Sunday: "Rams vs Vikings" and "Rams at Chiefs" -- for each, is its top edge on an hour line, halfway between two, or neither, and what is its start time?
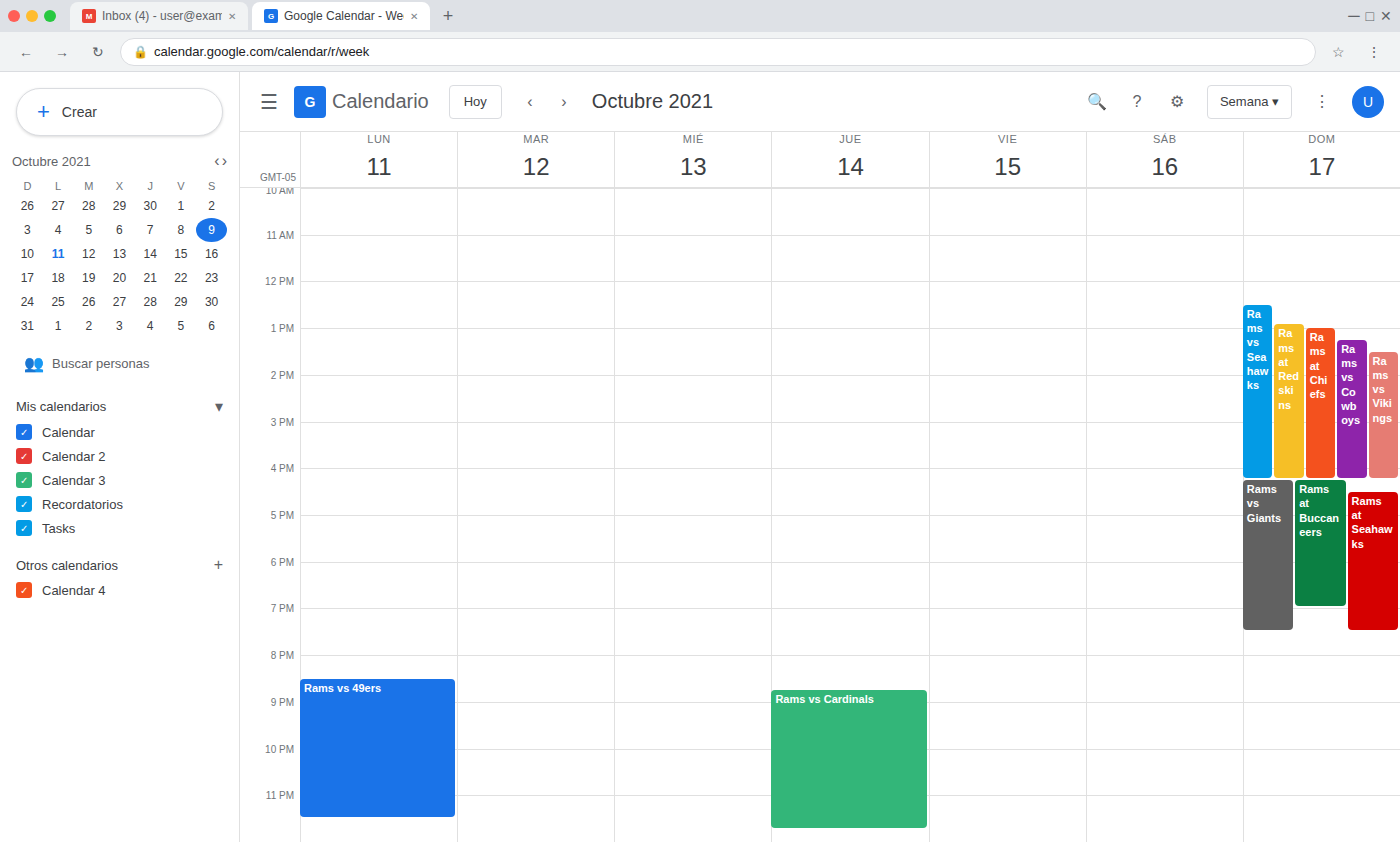
"Rams vs Vikings": 1:30 PM, halfway between the 1 PM and 2 PM lines. "Rams at Chiefs": 1:00 PM, exactly on the 1 PM line.